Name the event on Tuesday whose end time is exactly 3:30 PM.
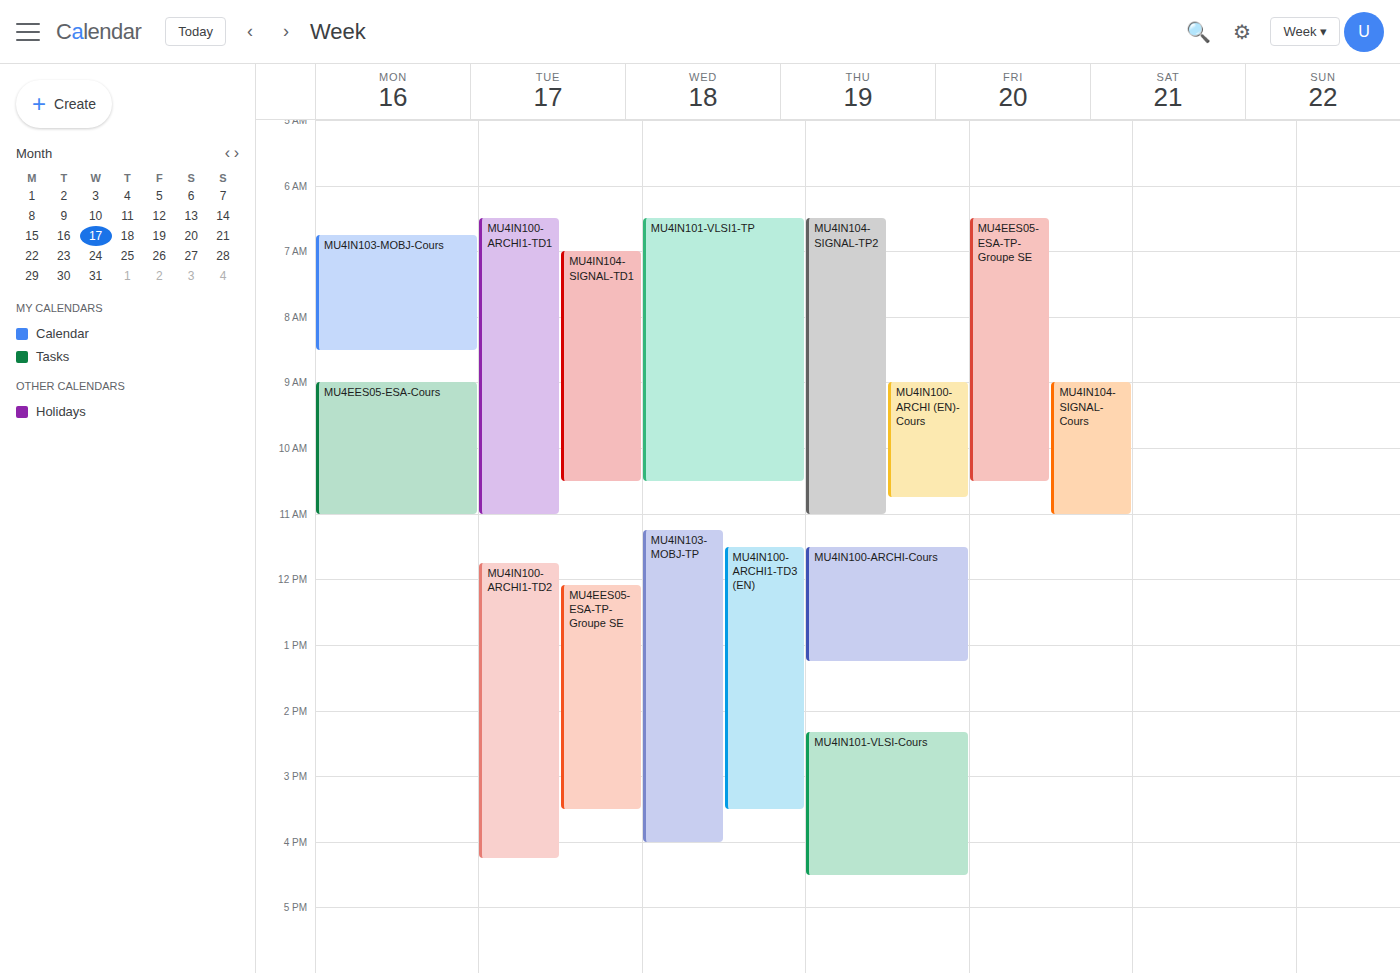
"MU4EES05-ESA-TP- Groupe SE"